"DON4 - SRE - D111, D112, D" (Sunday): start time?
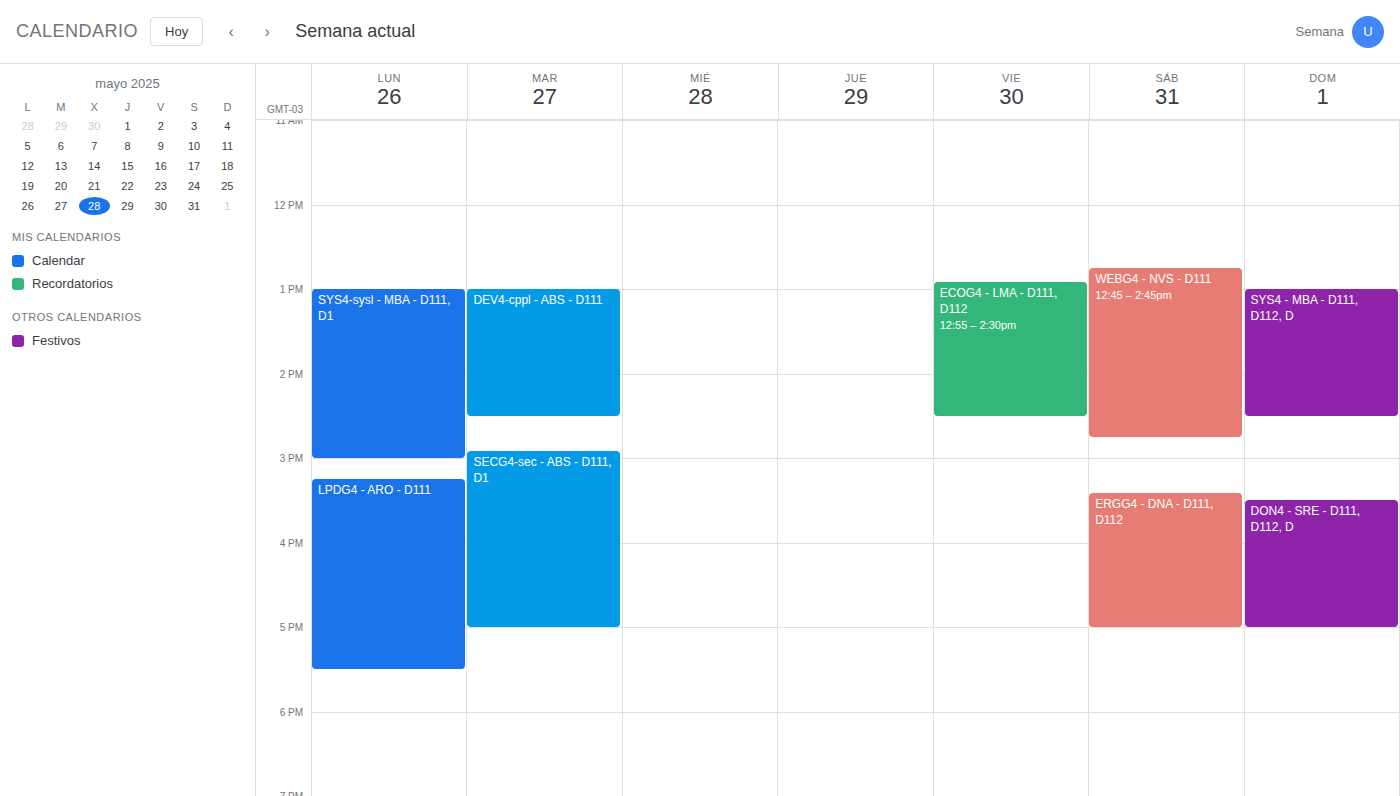
3:30 PM